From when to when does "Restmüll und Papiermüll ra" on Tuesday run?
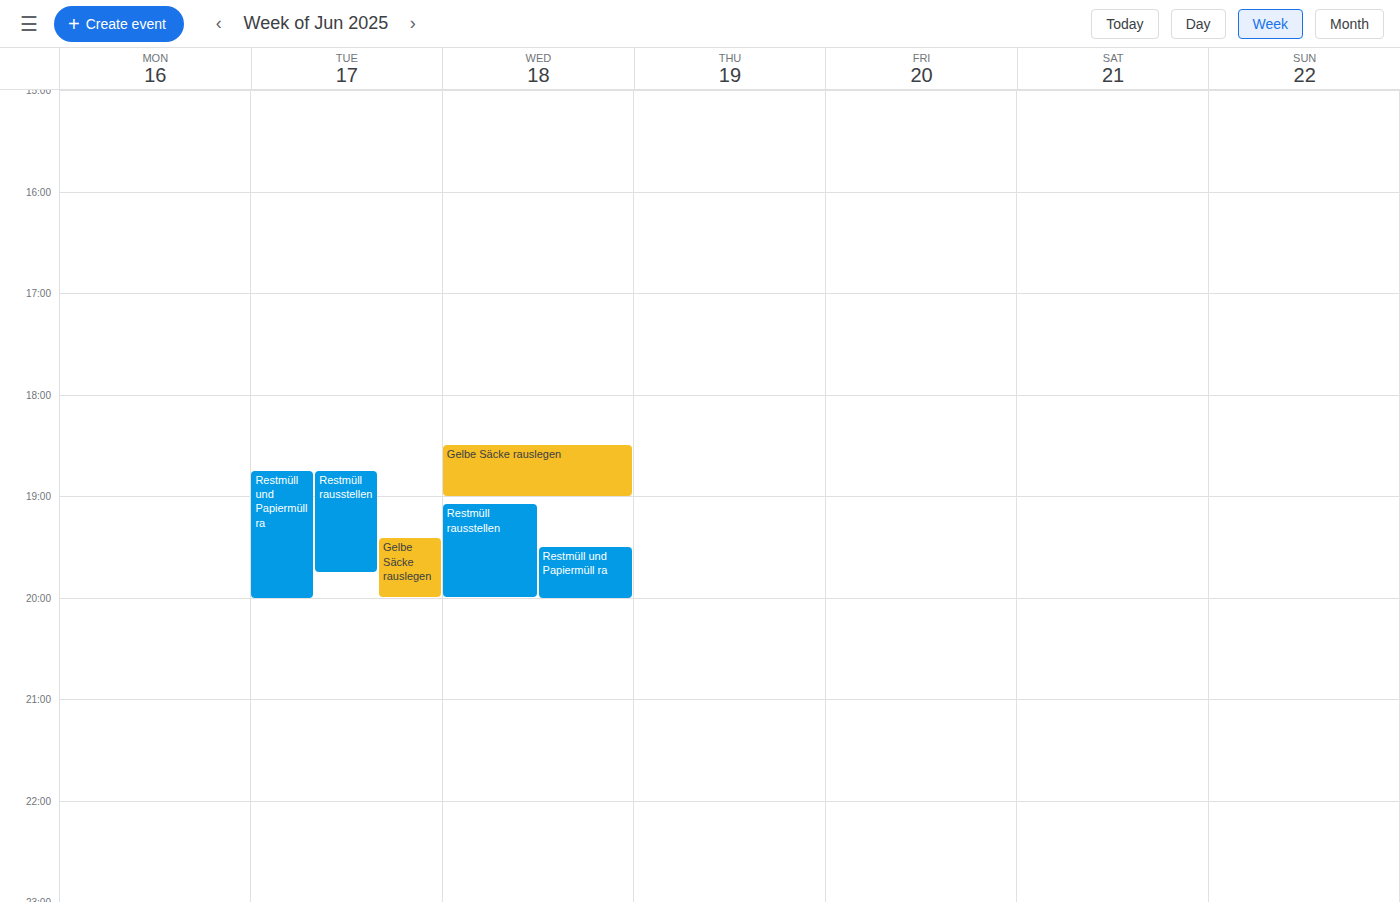
6:45 PM to 8:00 PM